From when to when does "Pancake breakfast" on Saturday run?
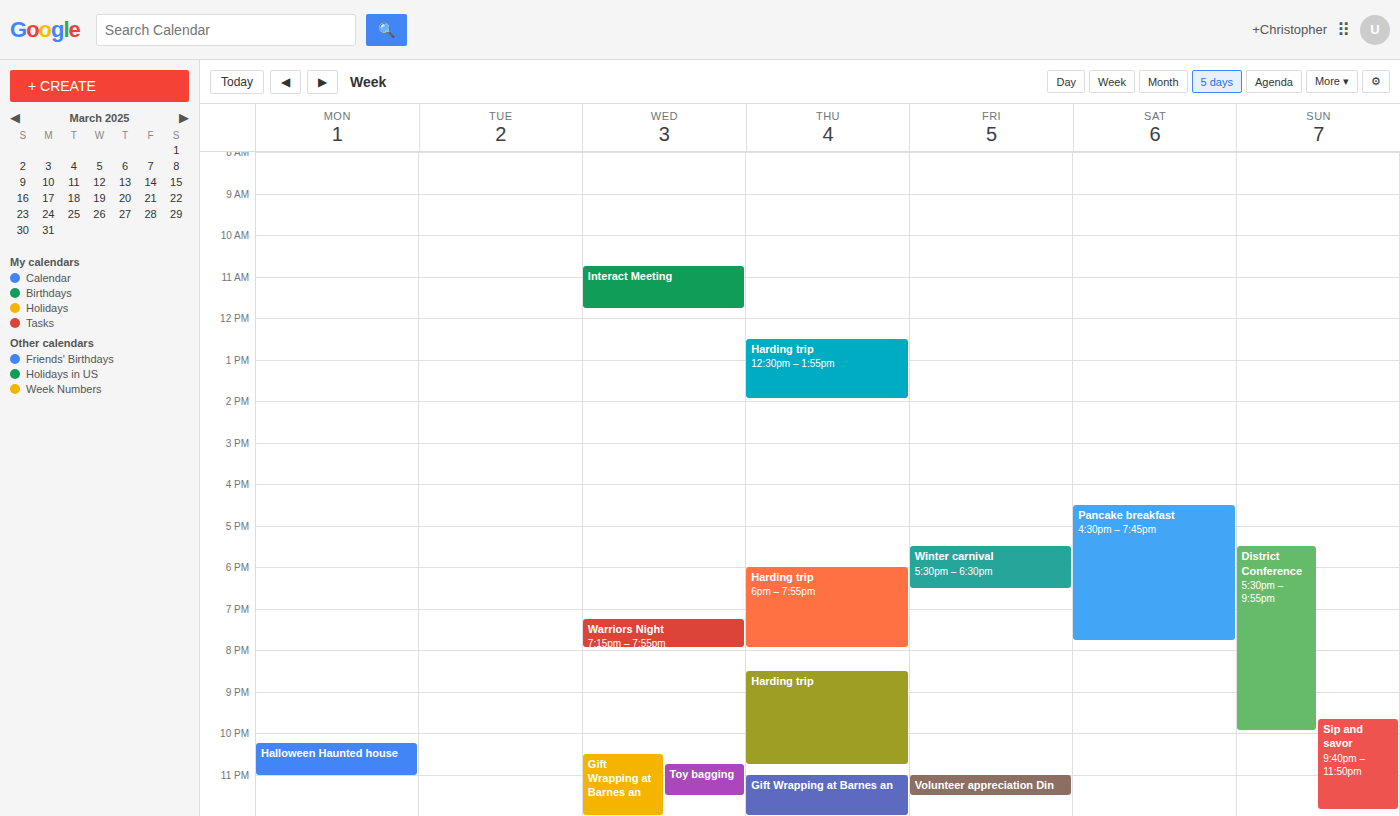
4:30 PM to 7:45 PM